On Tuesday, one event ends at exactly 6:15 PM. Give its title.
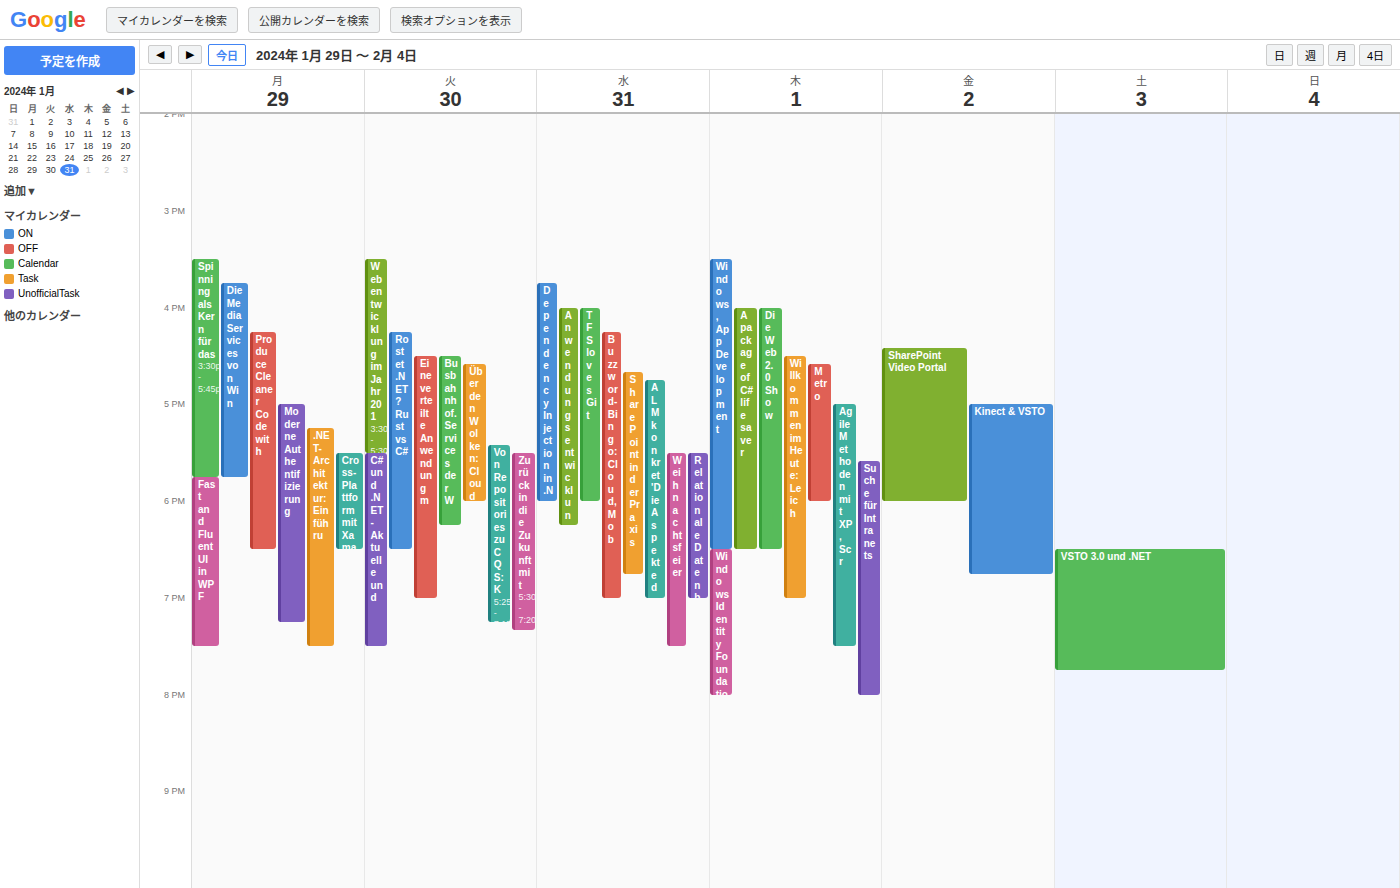
"Busbahnhof. Services der W"